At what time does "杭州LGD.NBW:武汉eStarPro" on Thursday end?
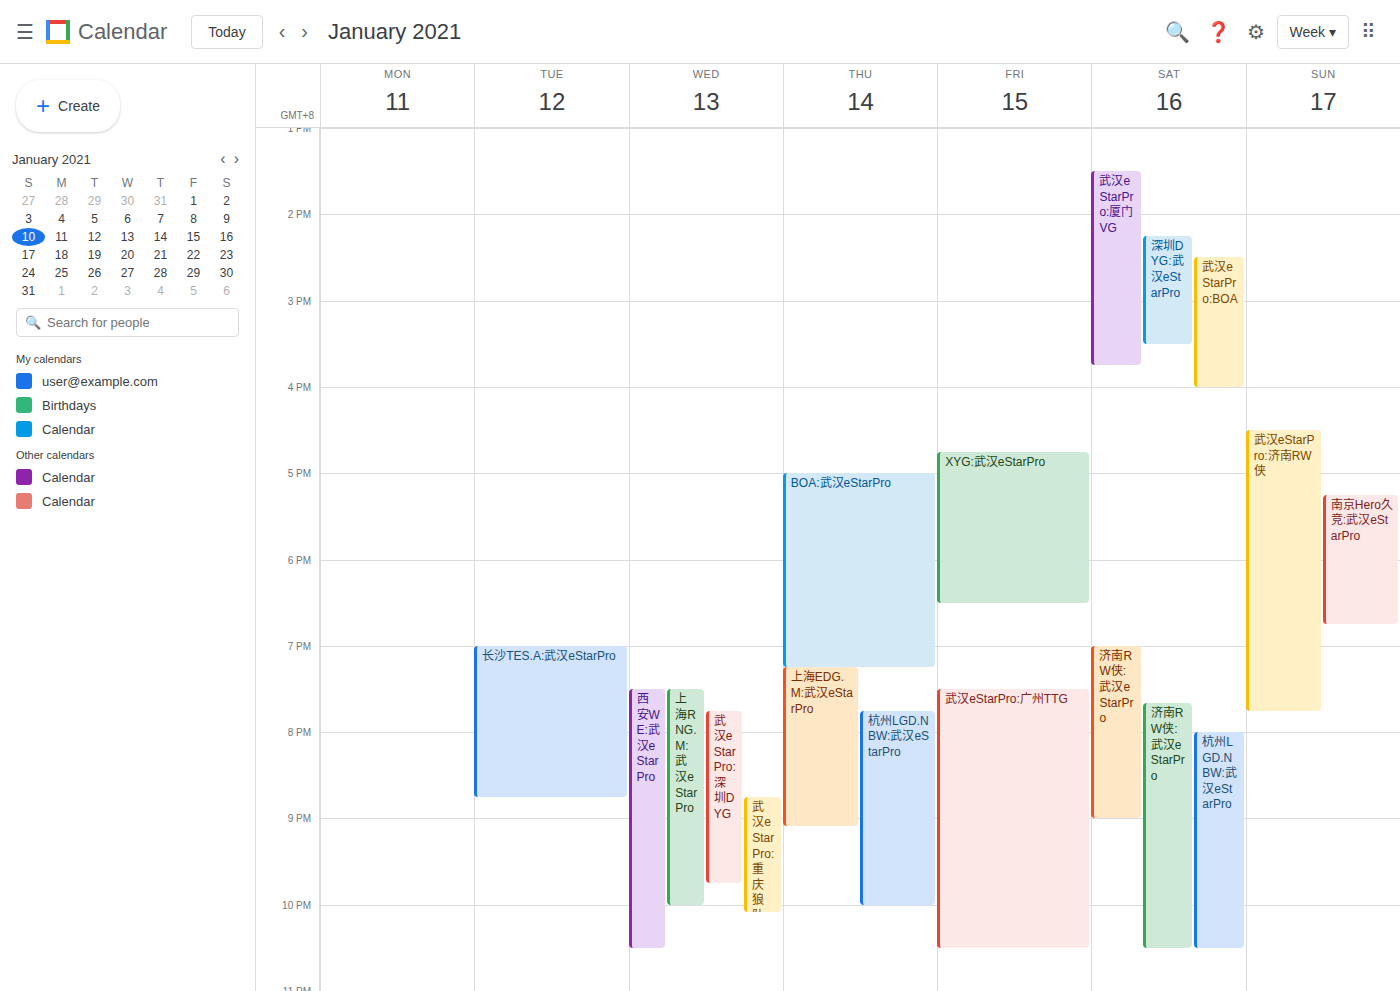
10:00 PM